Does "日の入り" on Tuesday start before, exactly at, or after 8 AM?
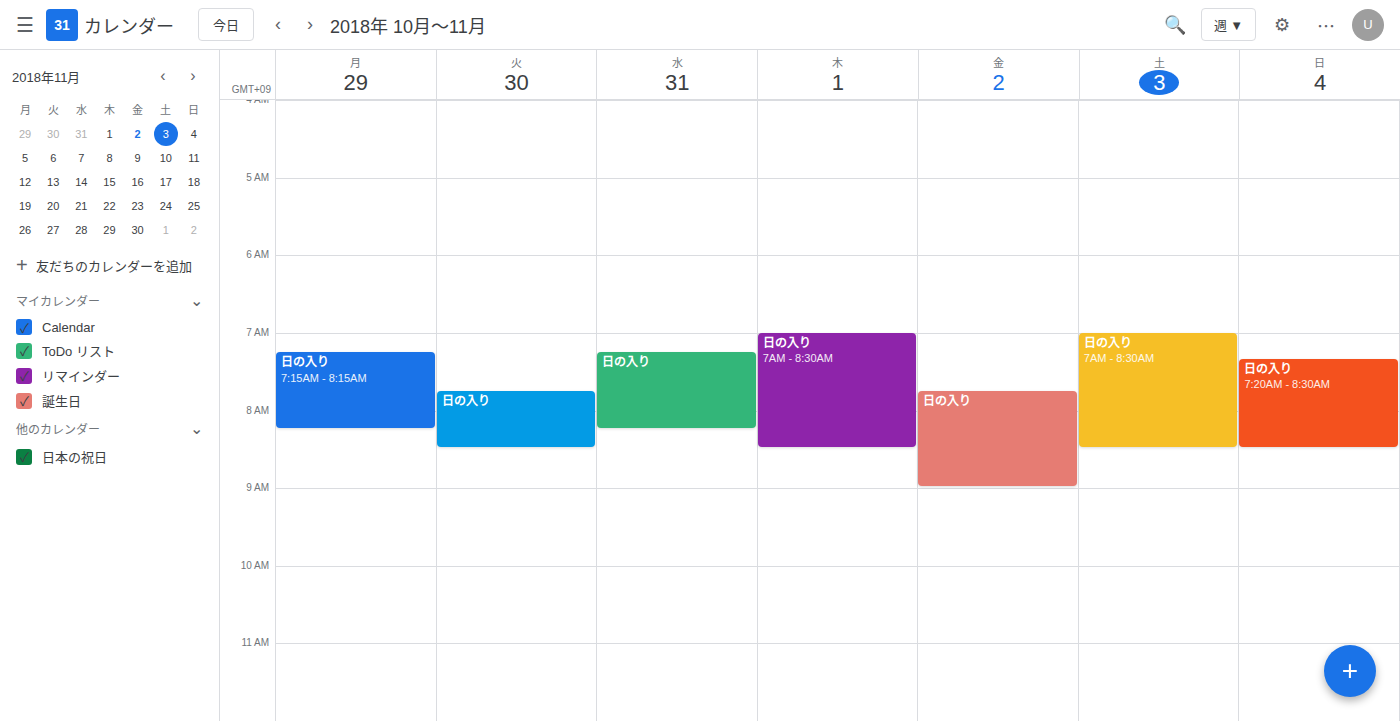
7:45 AM -- before 8 AM, 15 minutes above the 8 AM line.